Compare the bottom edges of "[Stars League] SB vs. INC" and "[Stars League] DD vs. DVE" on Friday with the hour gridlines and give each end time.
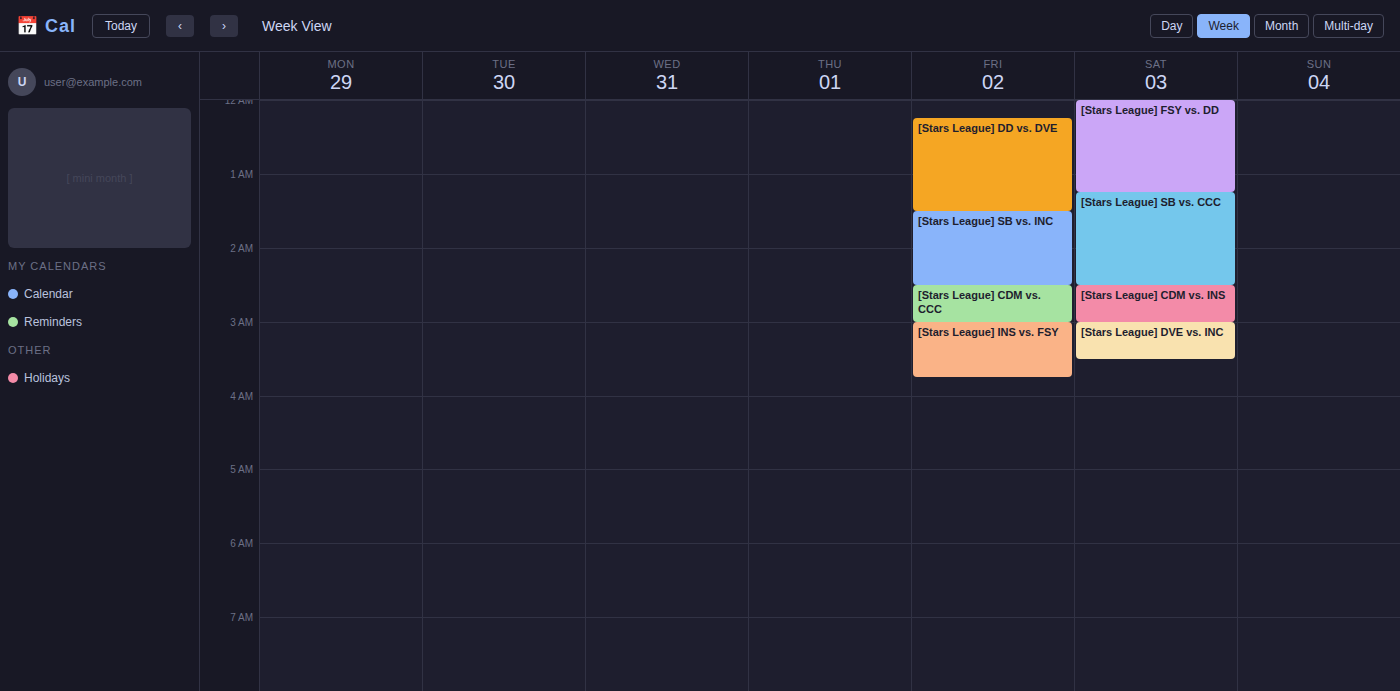
"[Stars League] SB vs. INC": 2:30 AM, halfway between the 2 AM and 3 AM lines. "[Stars League] DD vs. DVE": 1:30 AM, halfway between the 1 AM and 2 AM lines.